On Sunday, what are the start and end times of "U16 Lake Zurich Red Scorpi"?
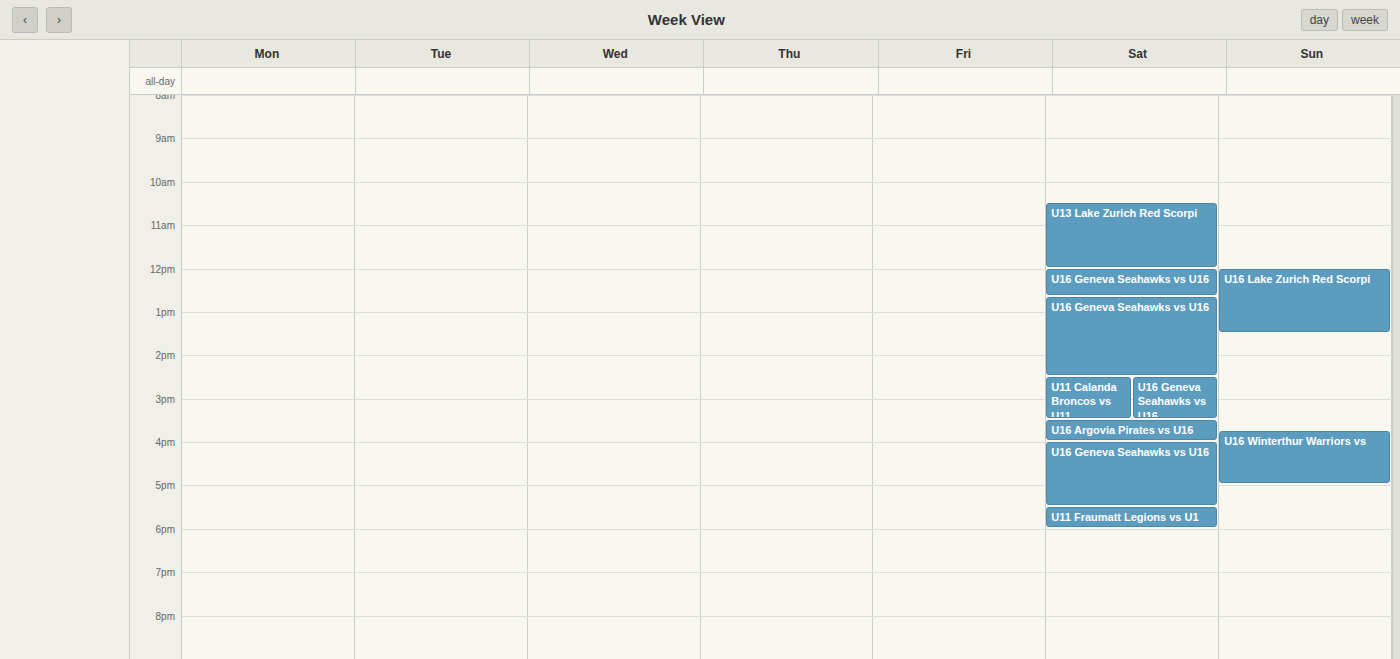
12:00 PM to 1:30 PM